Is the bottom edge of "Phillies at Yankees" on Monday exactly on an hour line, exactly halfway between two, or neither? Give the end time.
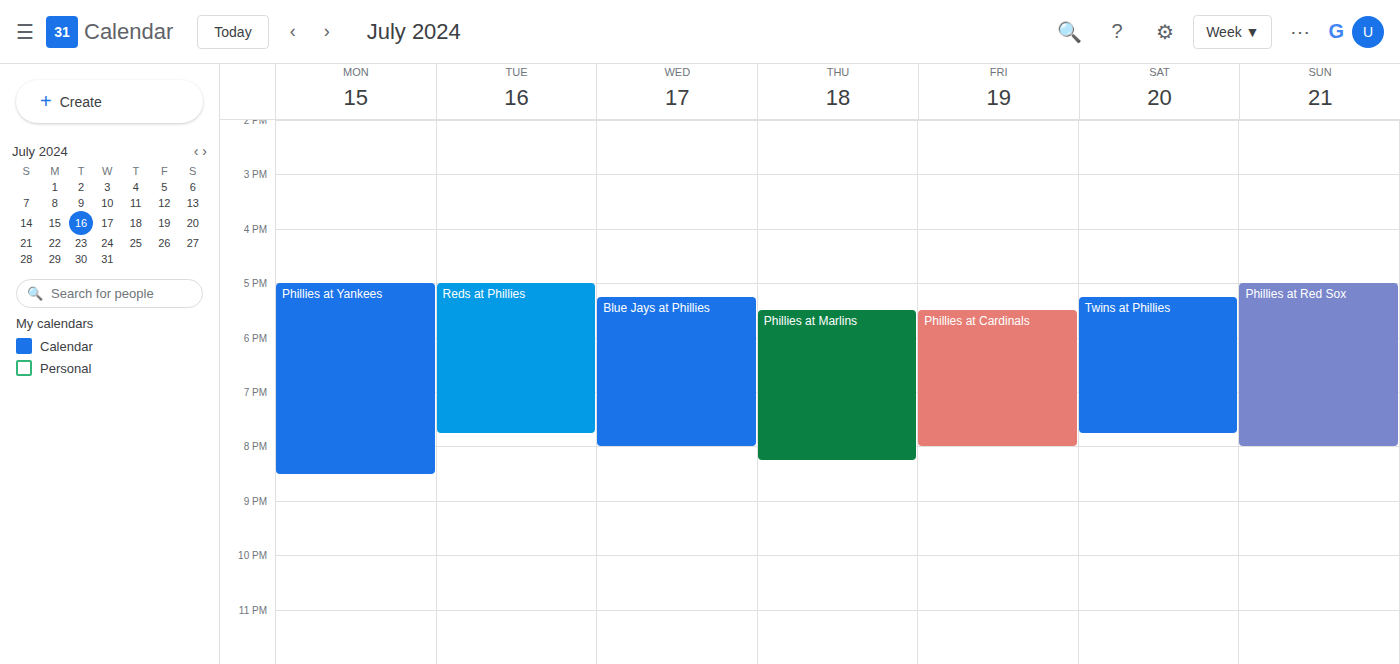
8:30 PM -- halfway between the 8 PM and 9 PM lines.